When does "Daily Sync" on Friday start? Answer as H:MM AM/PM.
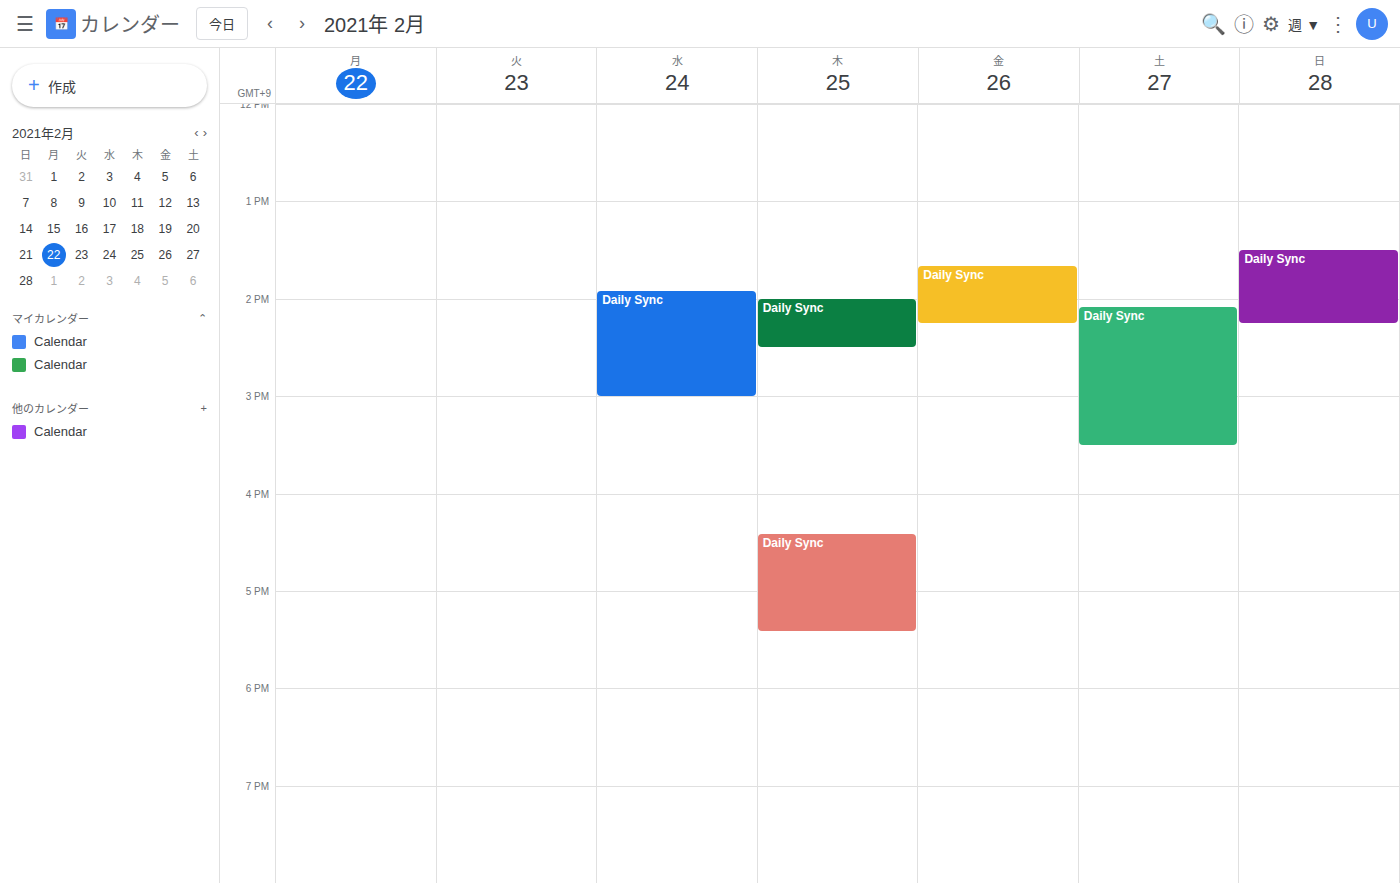
1:40 PM